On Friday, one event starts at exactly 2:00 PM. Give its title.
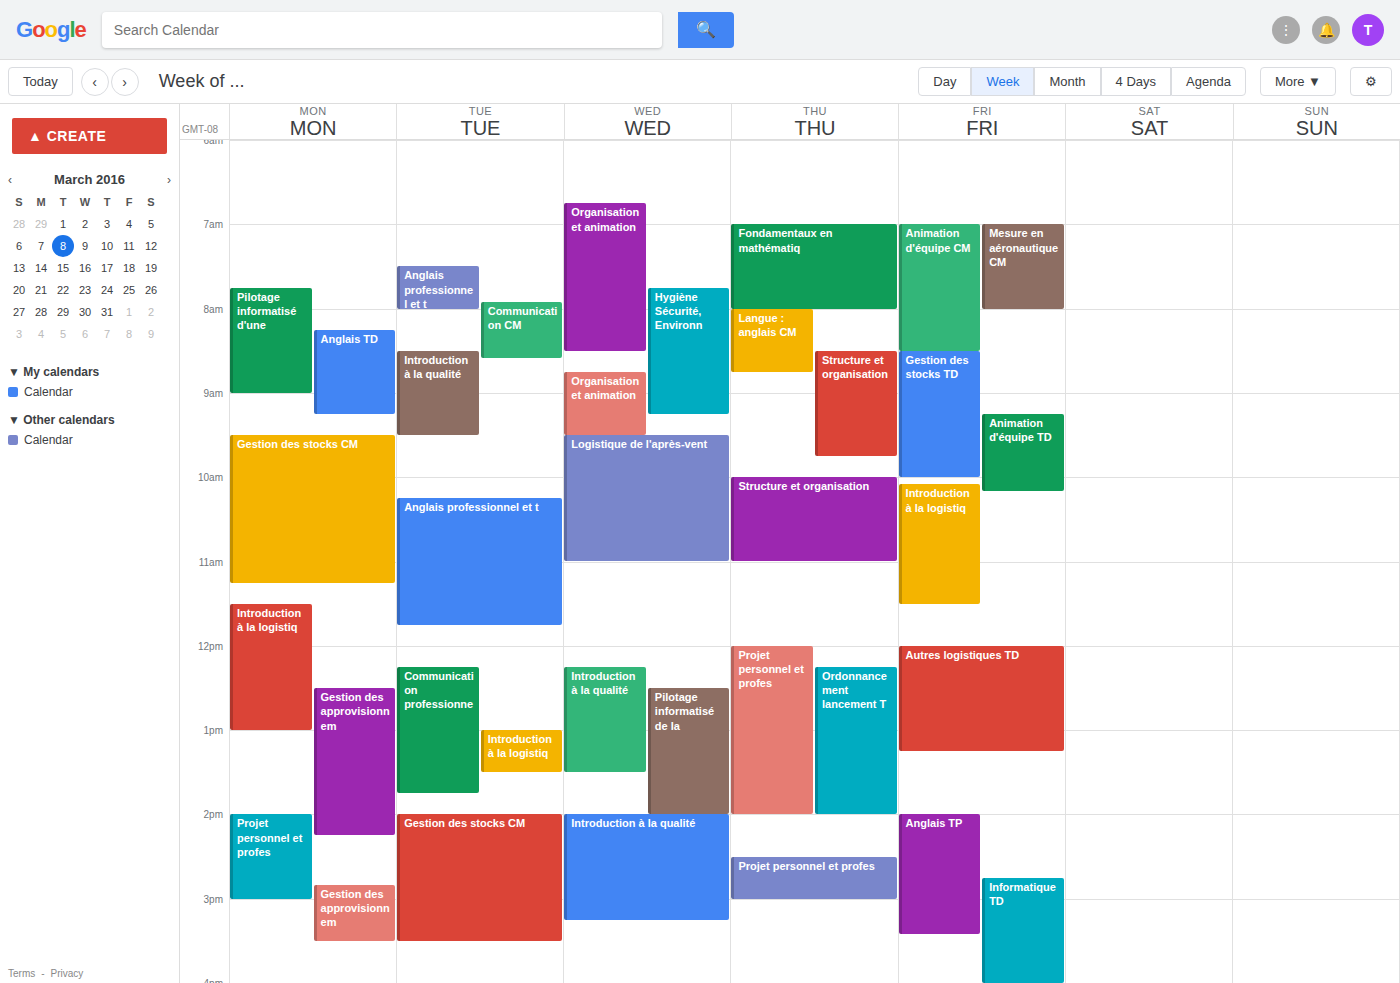
"Anglais TP"